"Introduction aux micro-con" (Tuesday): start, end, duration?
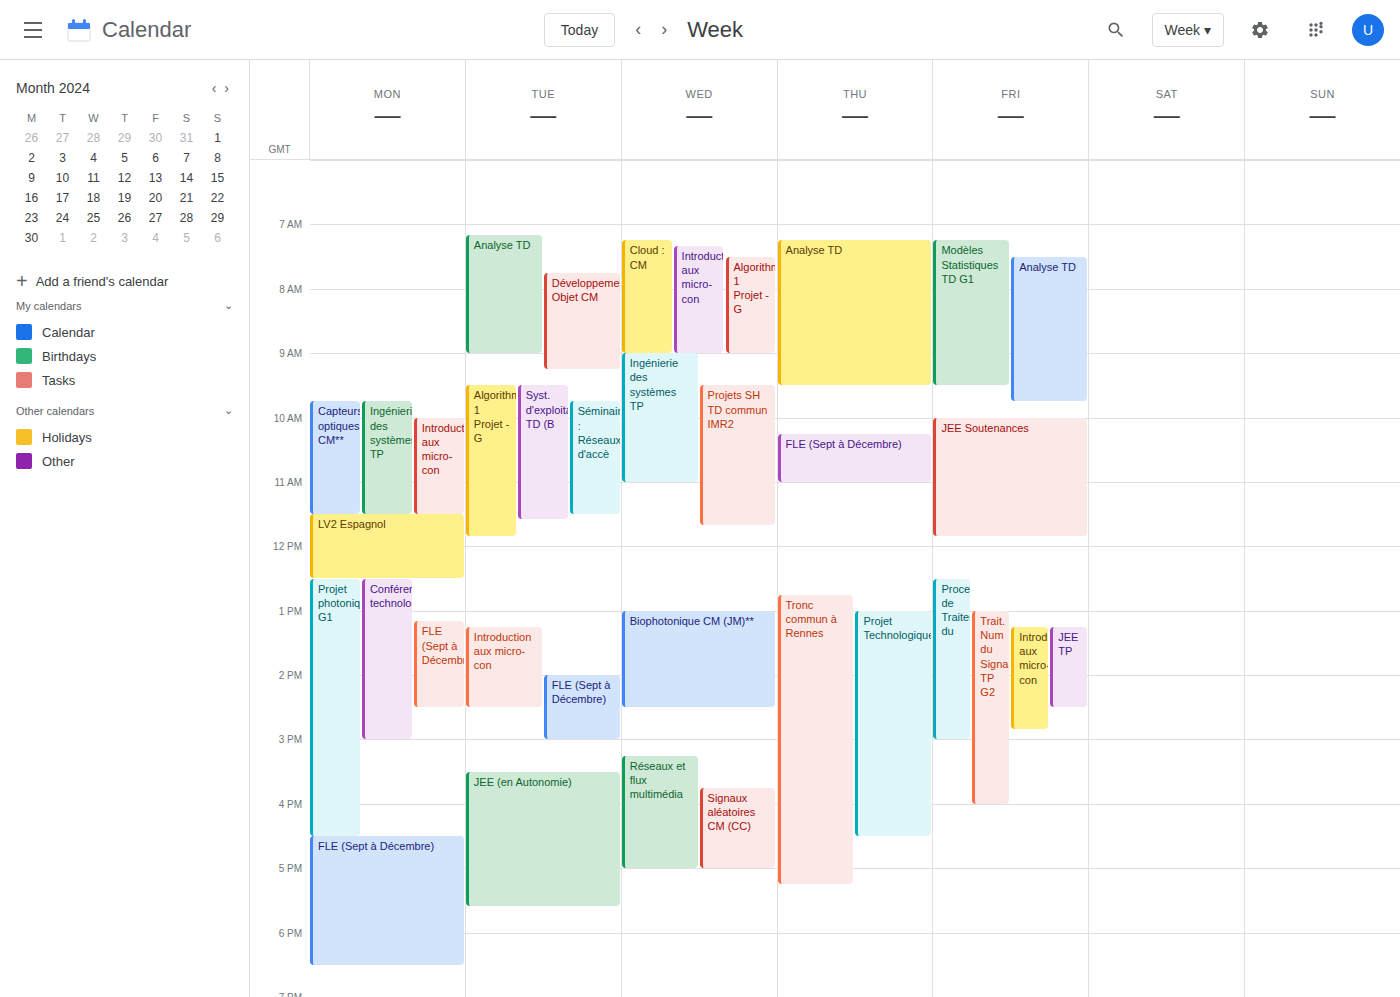
1:15 PM to 2:30 PM, 1 hour 15 minutes